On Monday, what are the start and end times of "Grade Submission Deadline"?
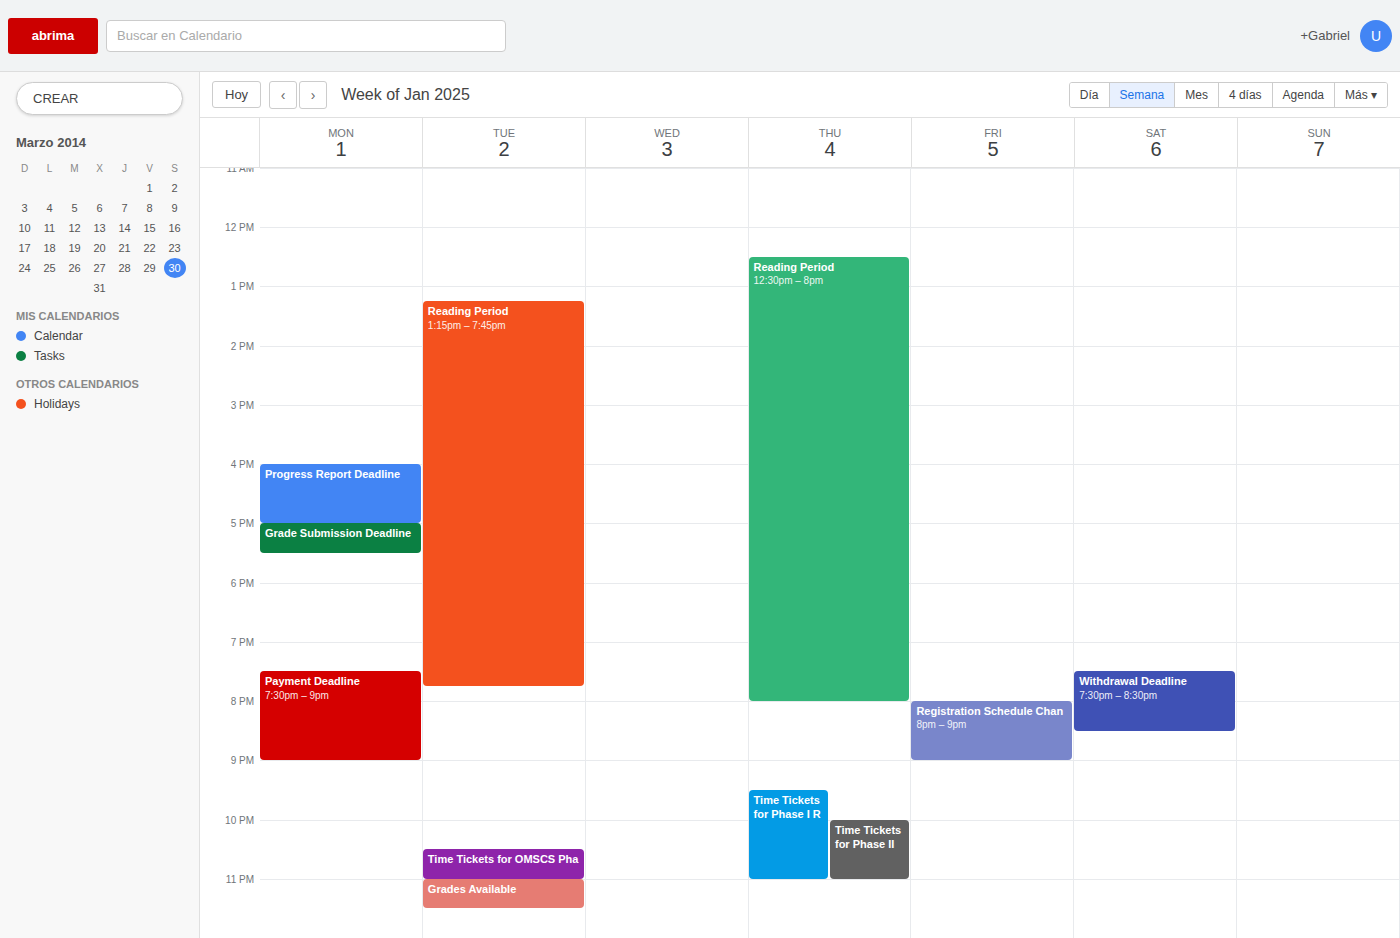
5:00 PM to 5:30 PM